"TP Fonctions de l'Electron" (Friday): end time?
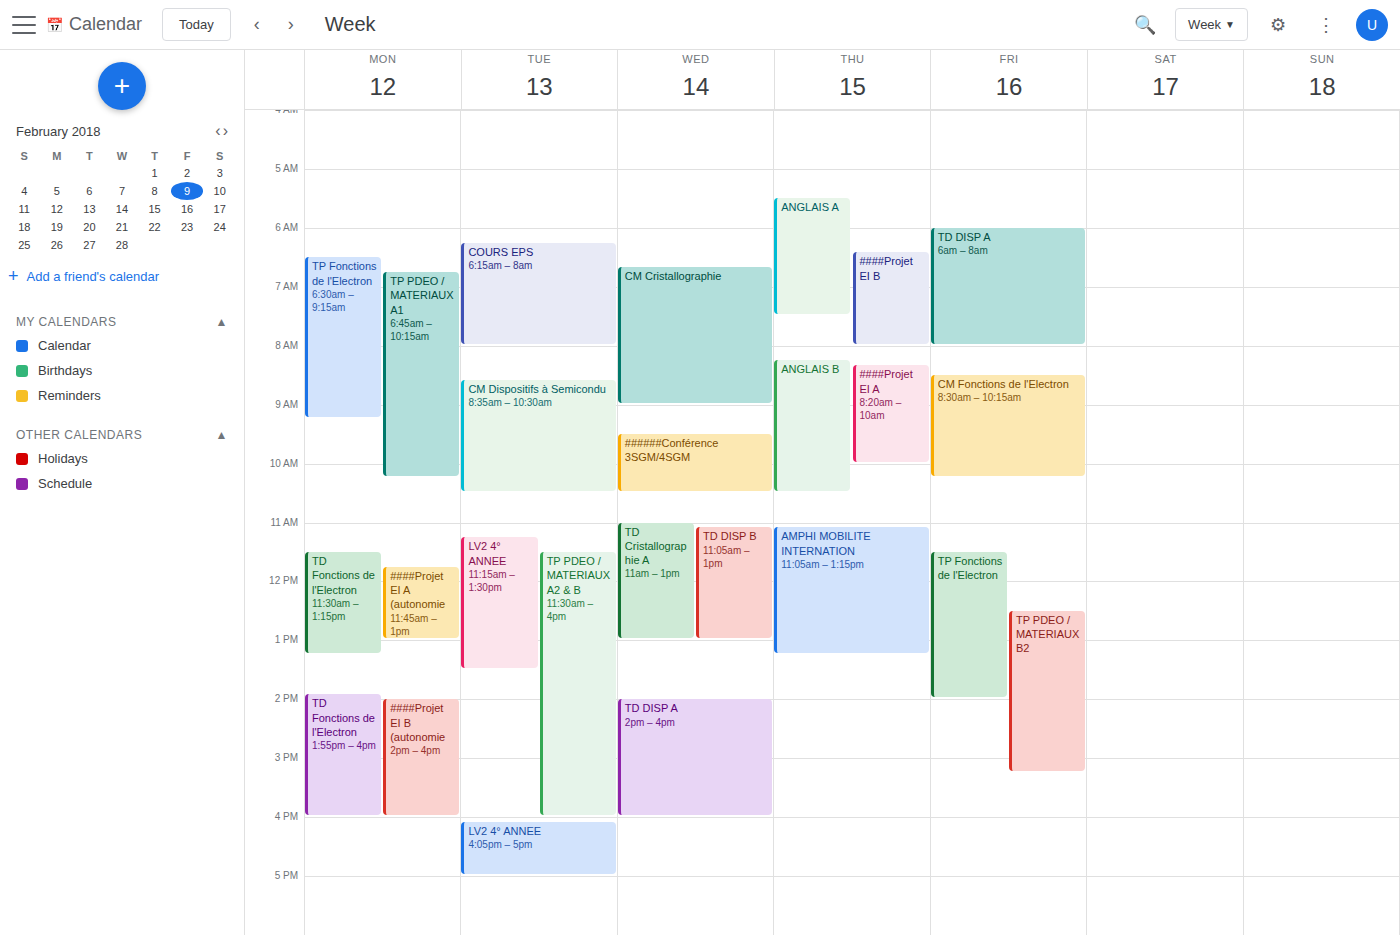
2:00 PM